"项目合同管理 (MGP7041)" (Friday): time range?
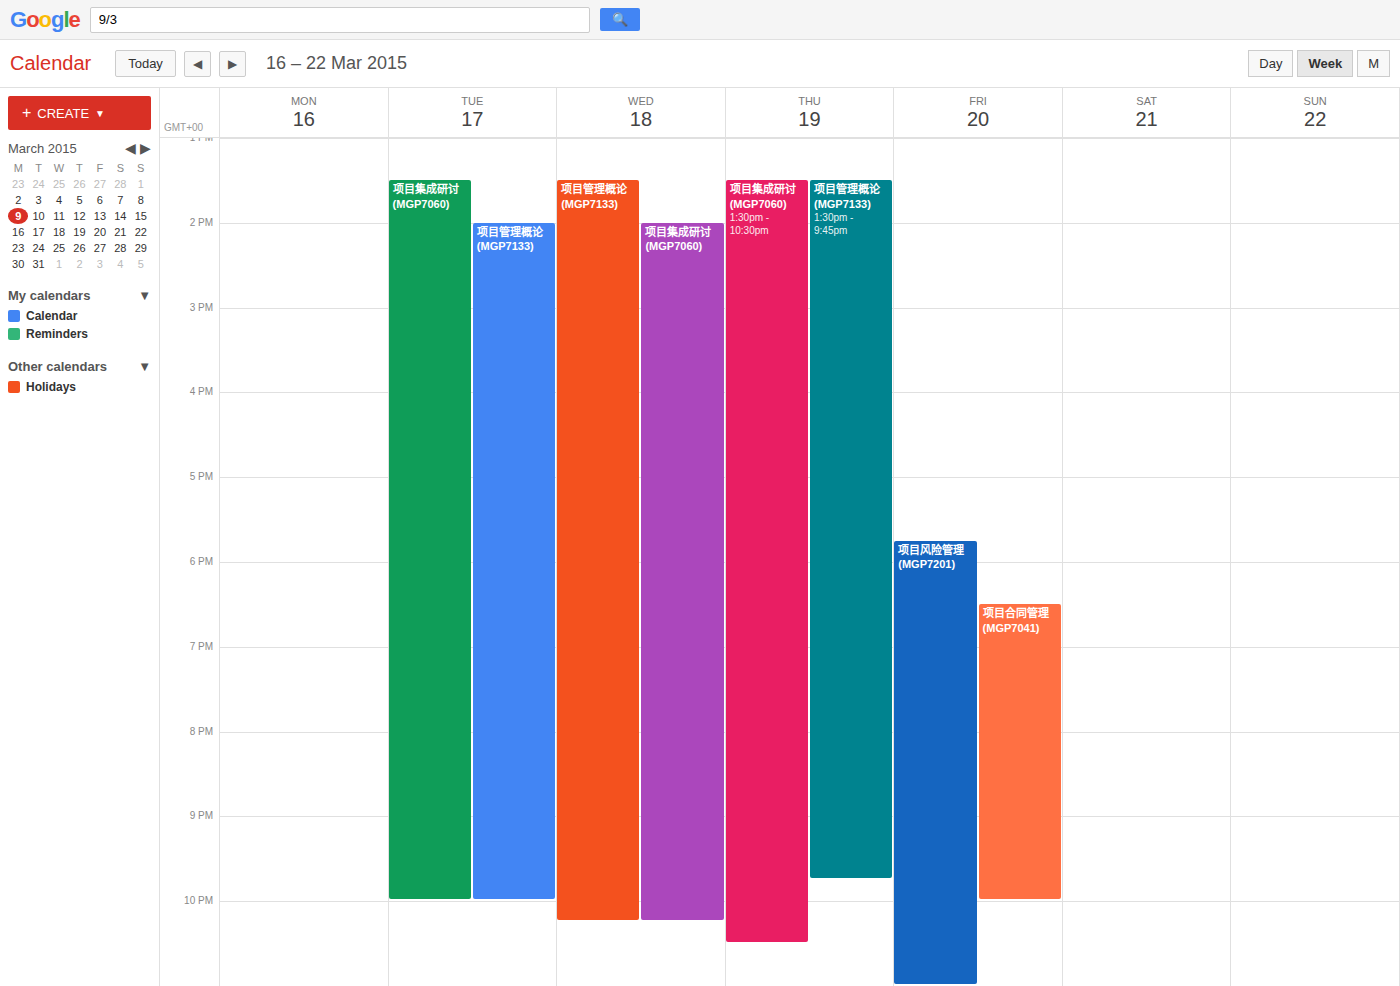
6:30 PM to 10:00 PM